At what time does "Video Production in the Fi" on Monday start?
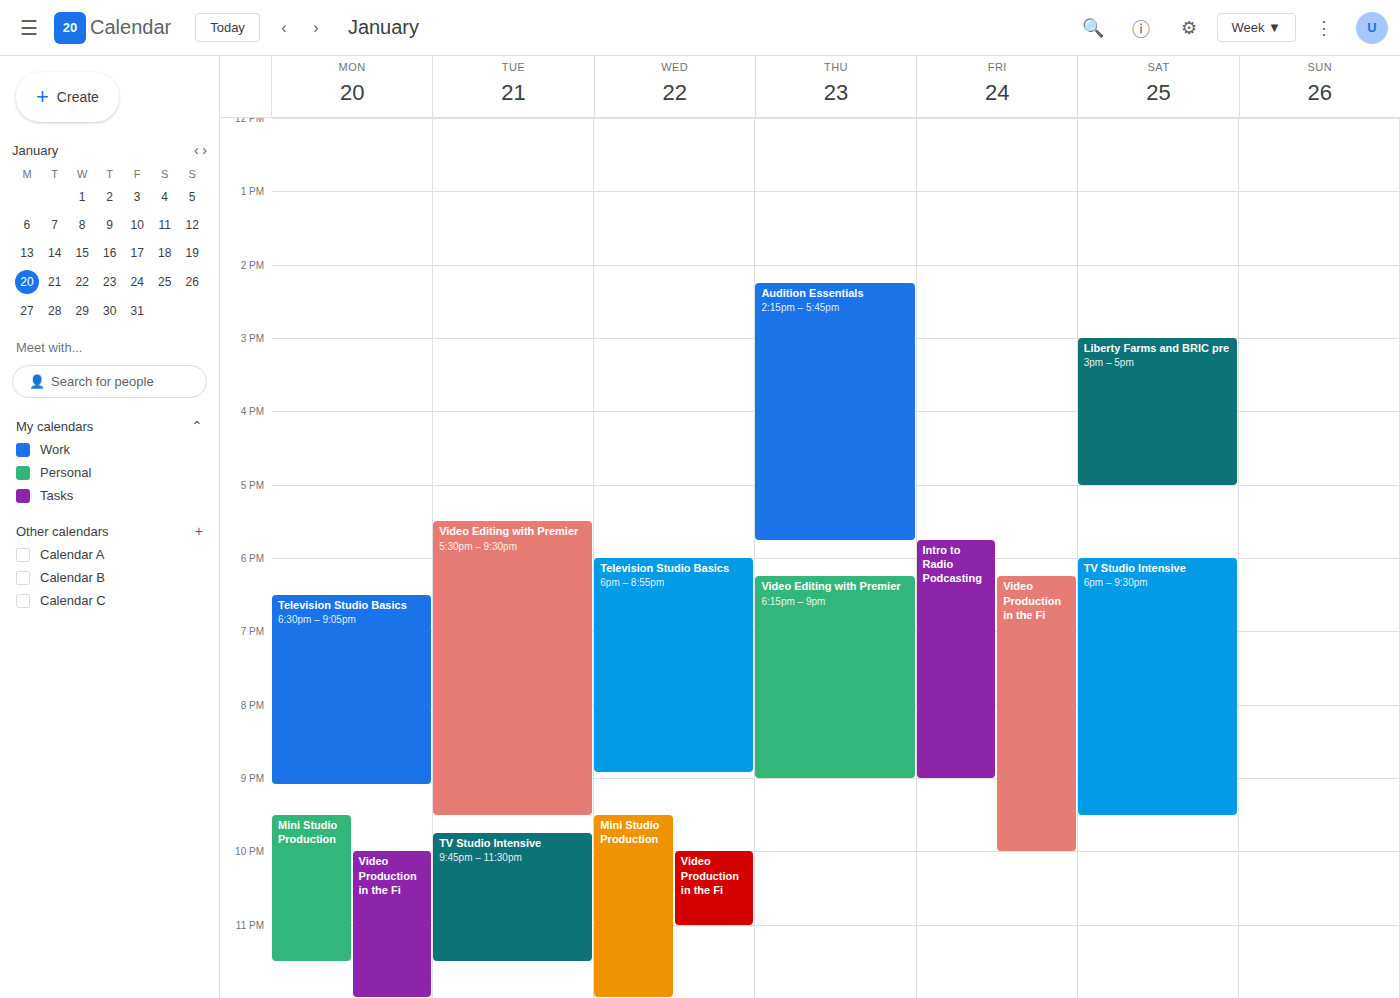
22:00